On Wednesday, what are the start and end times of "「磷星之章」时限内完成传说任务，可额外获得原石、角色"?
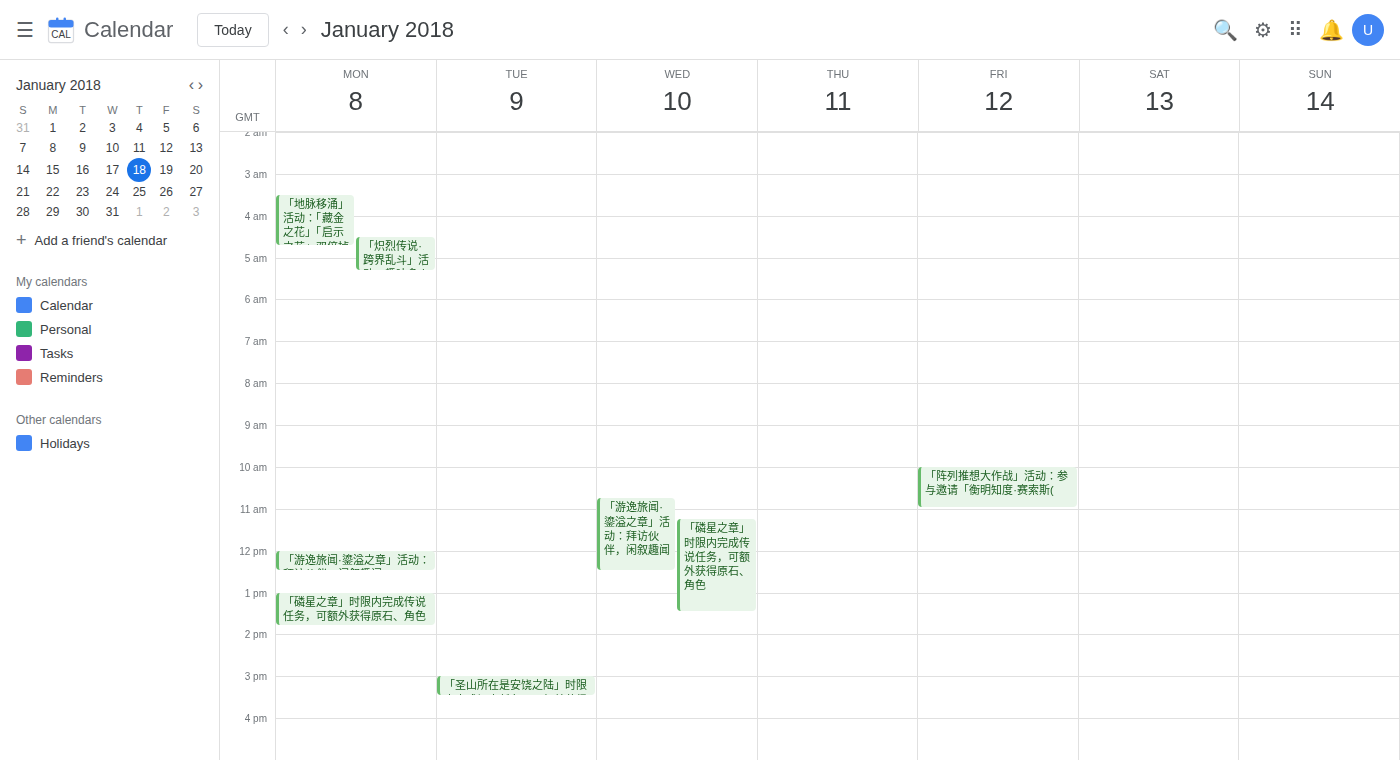
11:15 AM to 1:30 PM